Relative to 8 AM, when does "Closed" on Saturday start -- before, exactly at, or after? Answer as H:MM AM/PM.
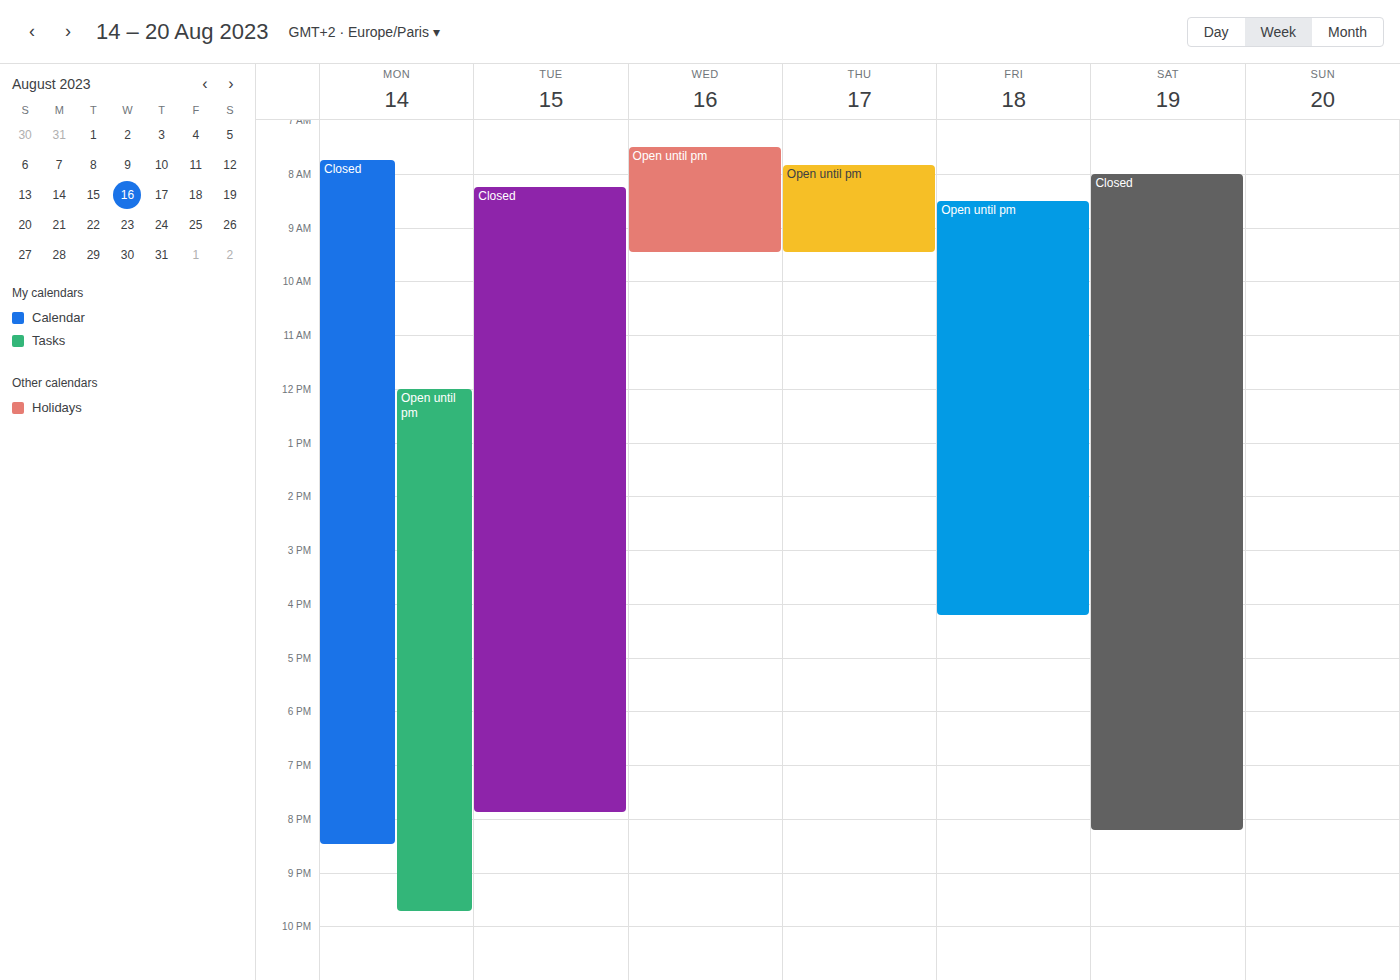
8:00 AM -- exactly at 8 AM, on the 8 AM line.